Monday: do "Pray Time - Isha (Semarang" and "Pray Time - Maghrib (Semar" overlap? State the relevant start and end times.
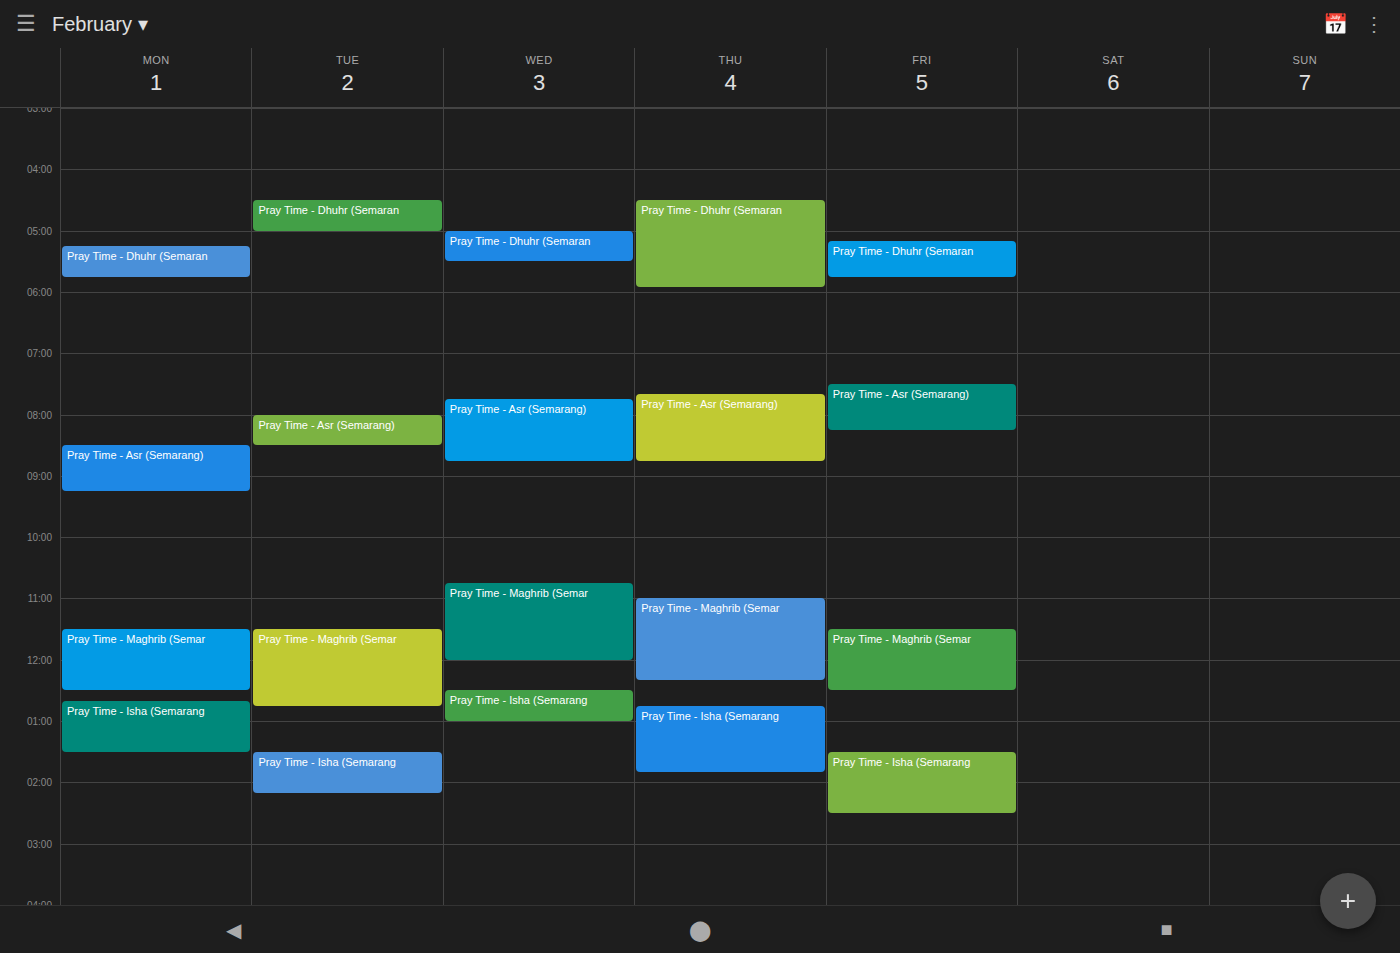
"Pray Time - Maghrib (Semar" ends at 12:30 PM and "Pray Time - Isha (Semarang" starts at 12:40 PM -- no overlap.